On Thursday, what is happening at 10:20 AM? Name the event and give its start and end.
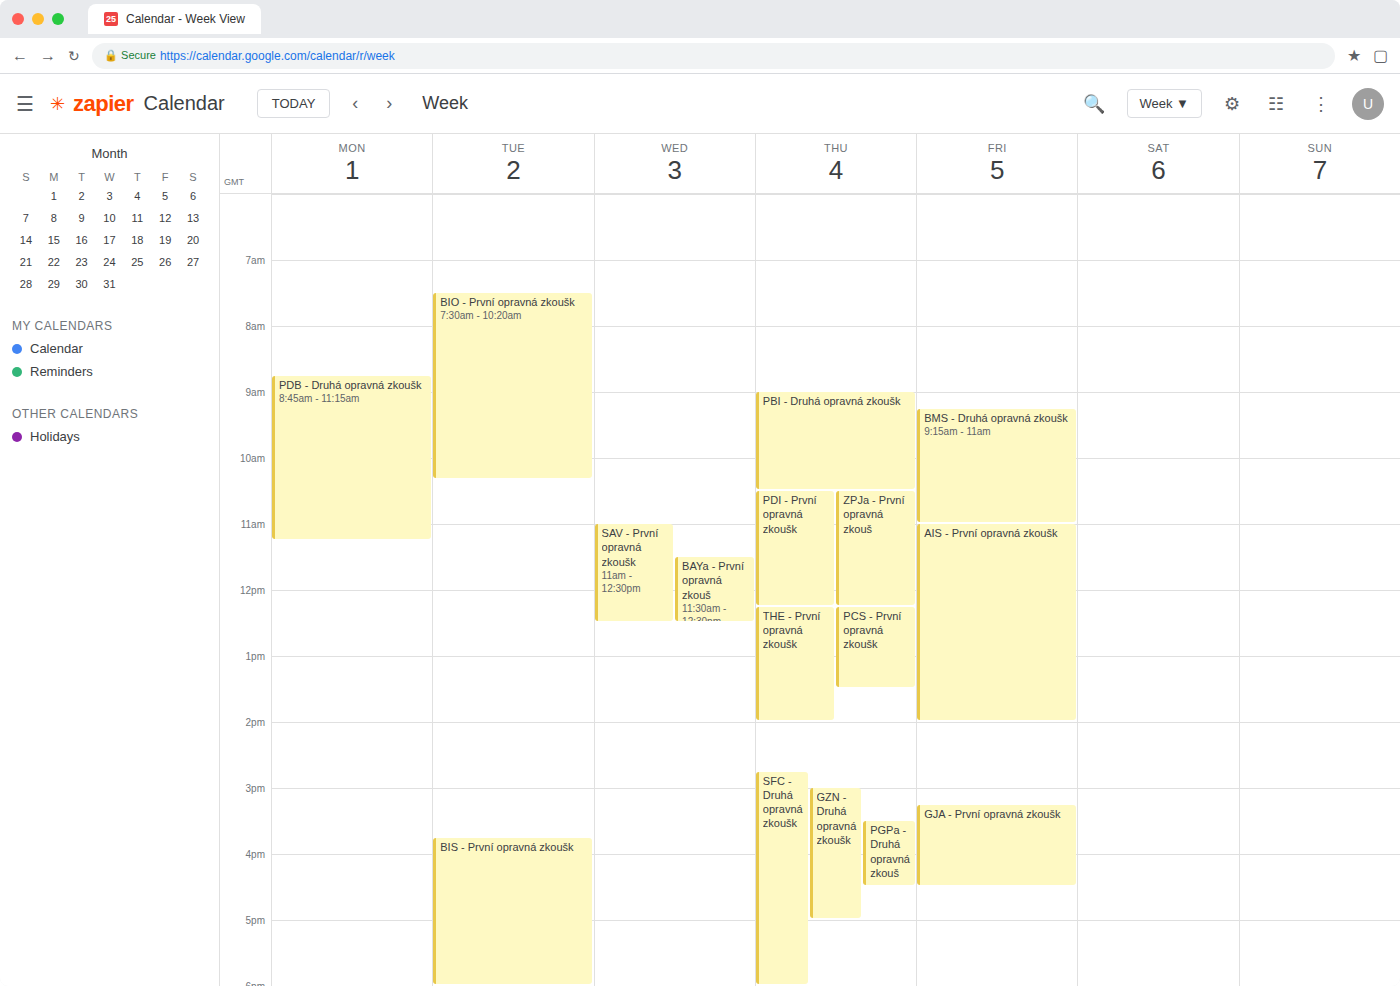
"PBI - Druhá opravná zkoušk", 9:00 AM to 10:30 AM